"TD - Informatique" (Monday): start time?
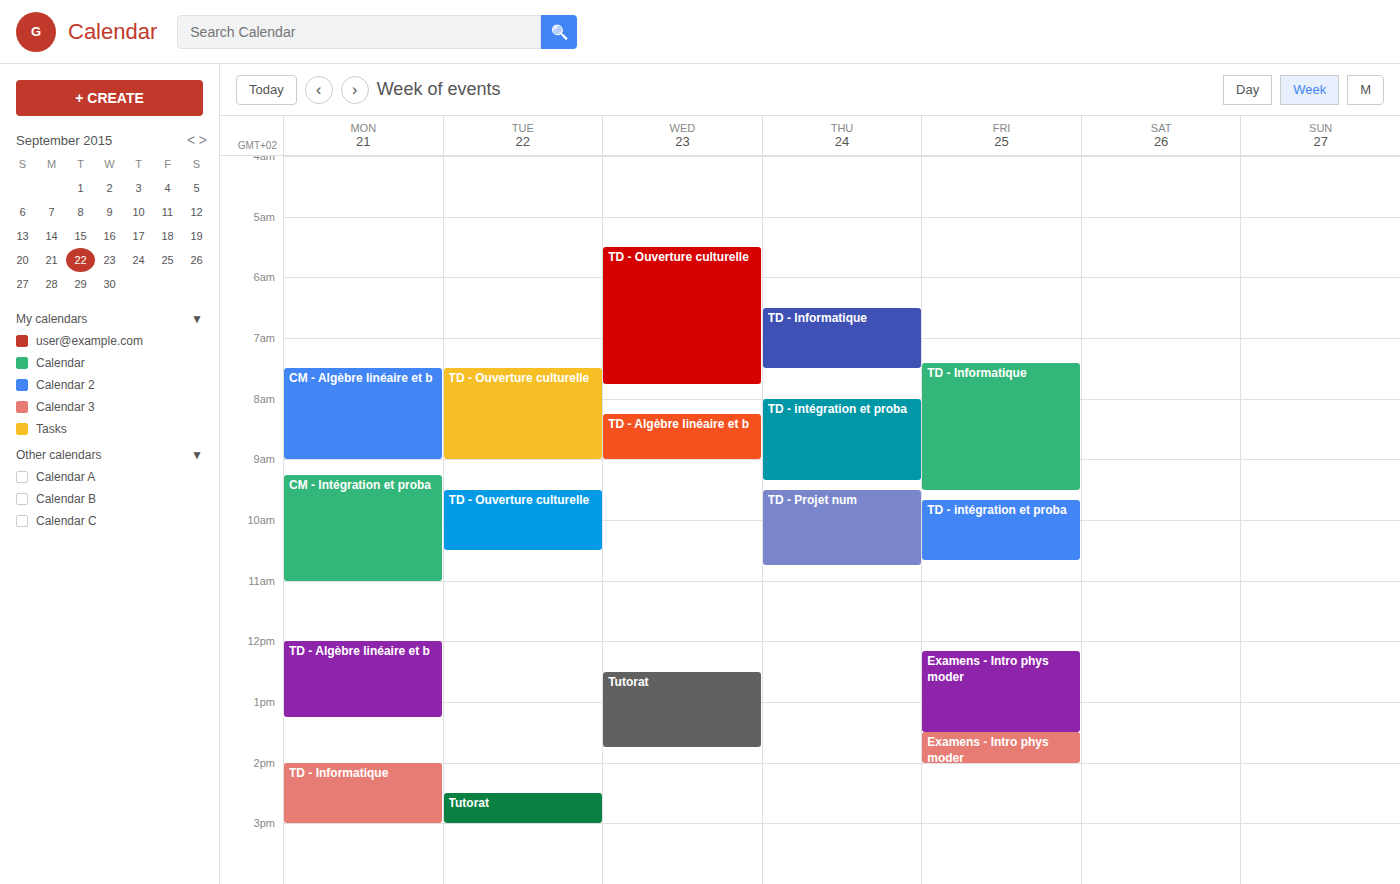
2:00 PM